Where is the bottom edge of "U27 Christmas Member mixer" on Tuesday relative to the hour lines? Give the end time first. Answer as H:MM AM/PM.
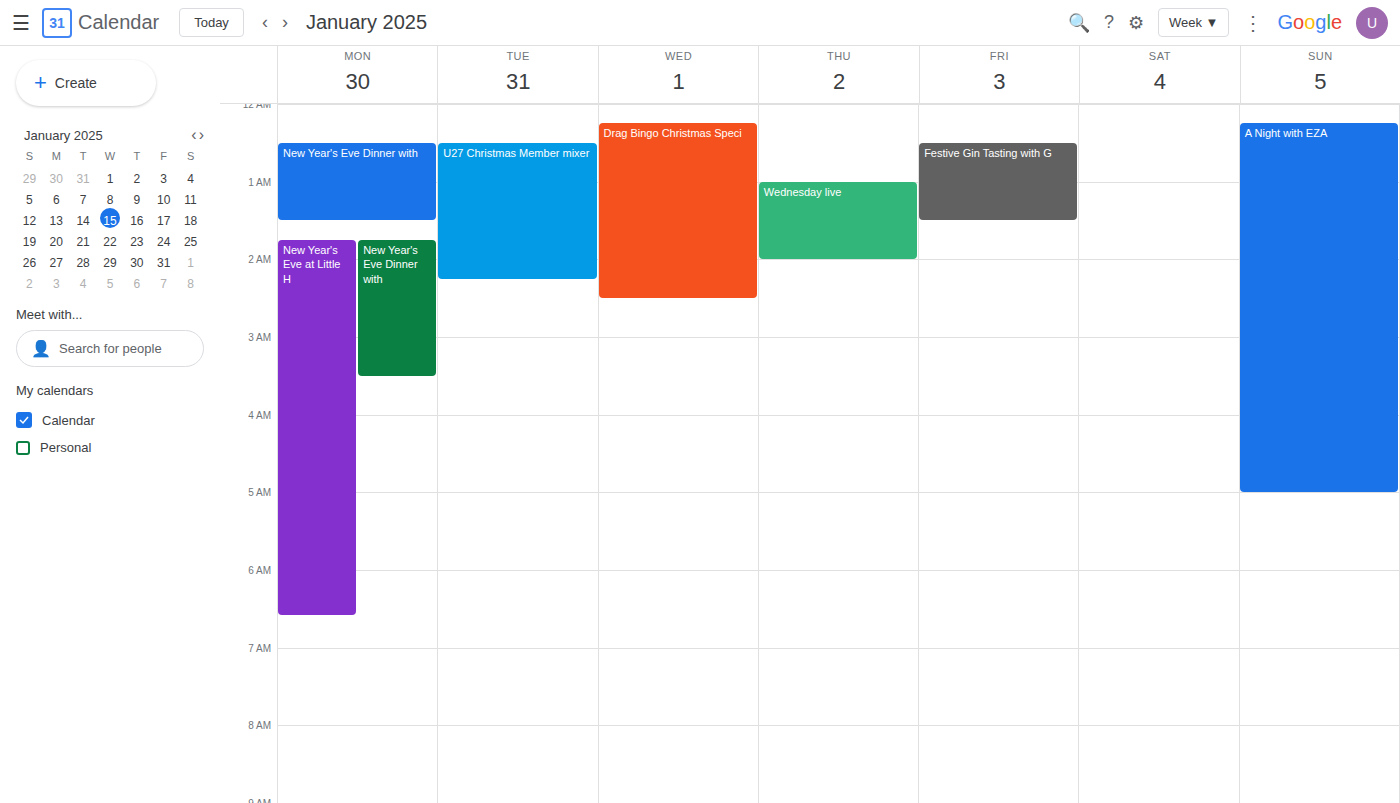
2:15 AM -- neither: a quarter of the way from the 2 AM line to the 3 AM line.